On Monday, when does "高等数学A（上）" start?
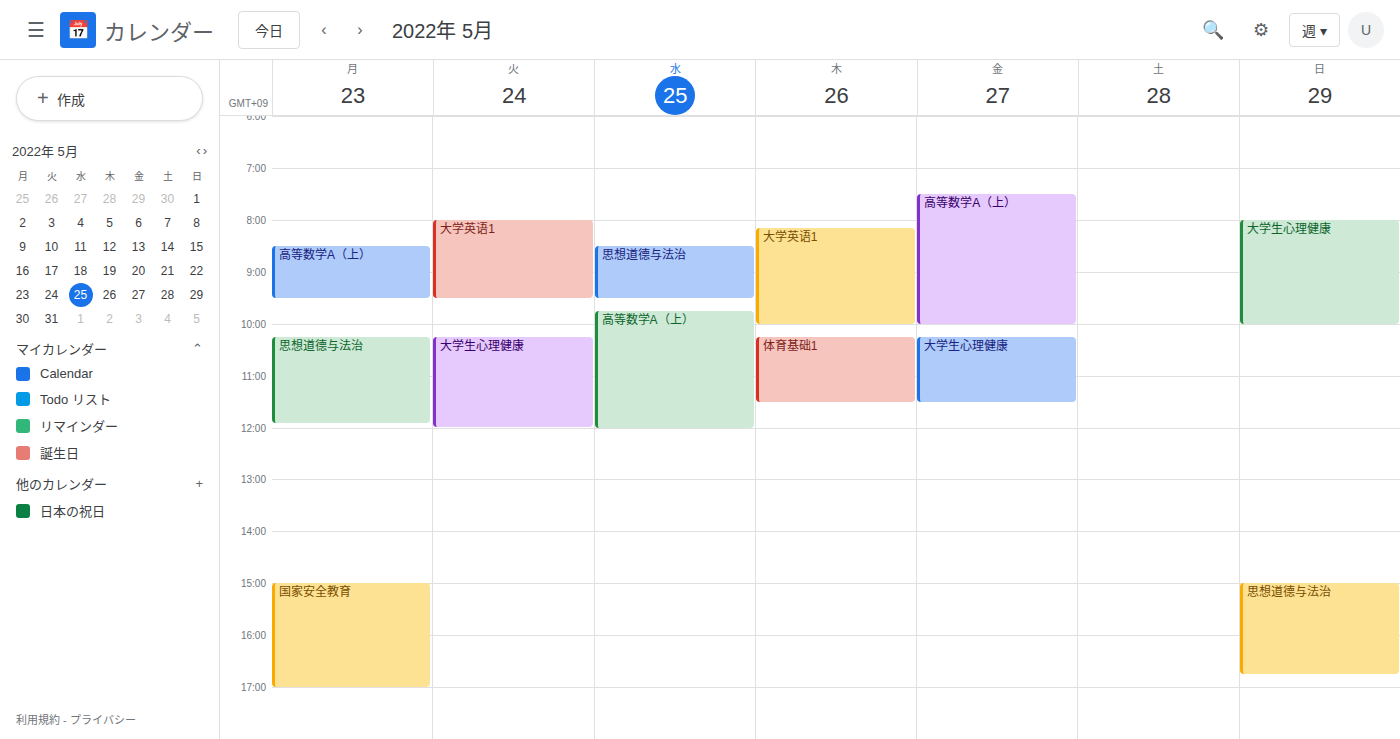
8:30 AM